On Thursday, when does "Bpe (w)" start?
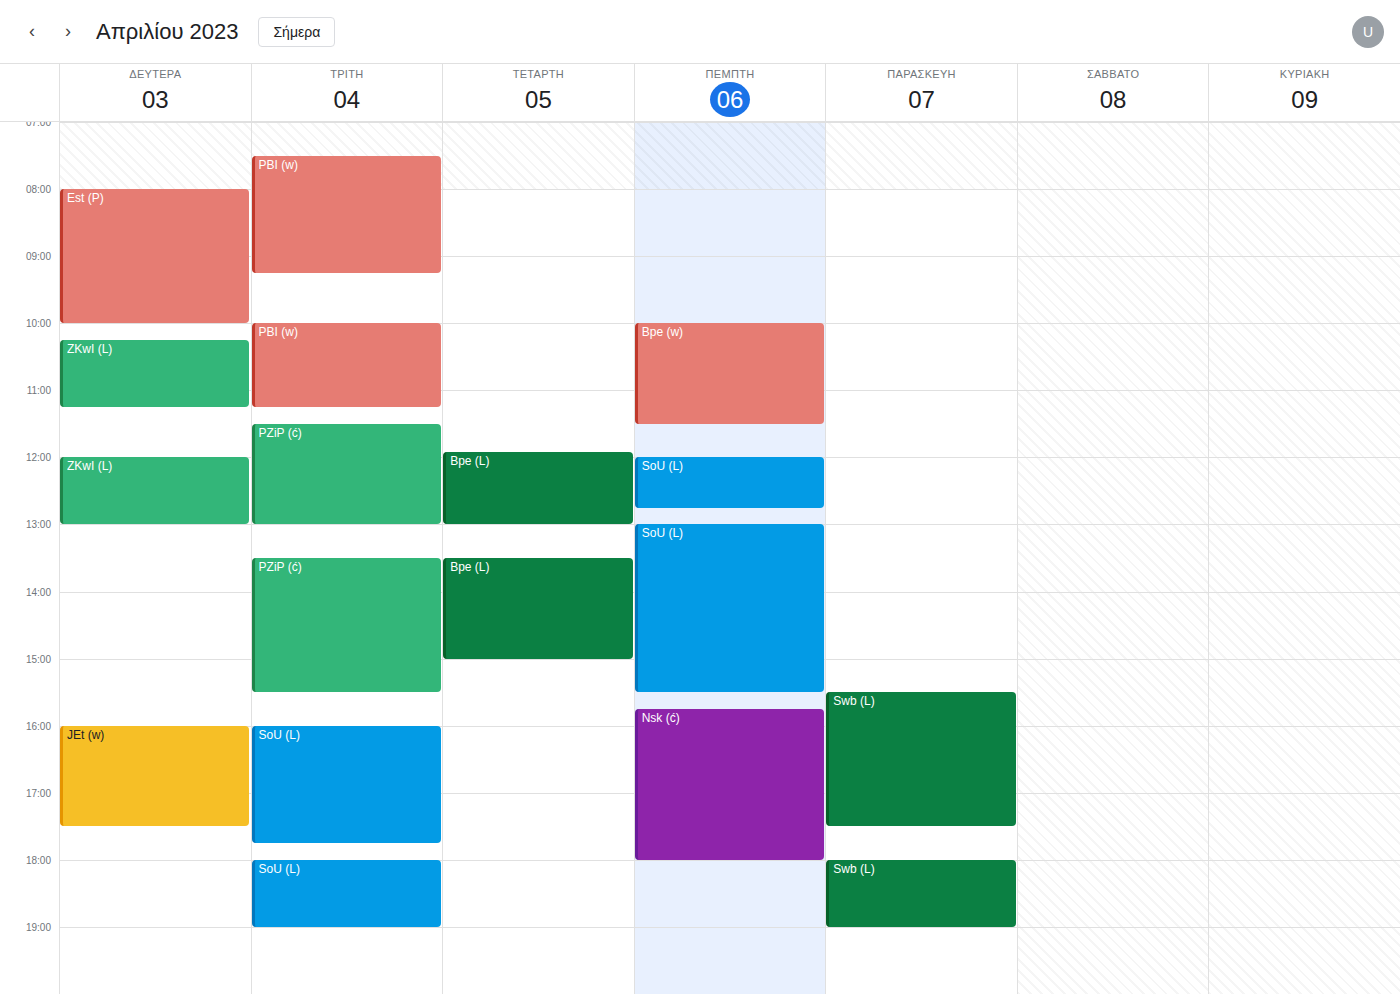
10:00 AM